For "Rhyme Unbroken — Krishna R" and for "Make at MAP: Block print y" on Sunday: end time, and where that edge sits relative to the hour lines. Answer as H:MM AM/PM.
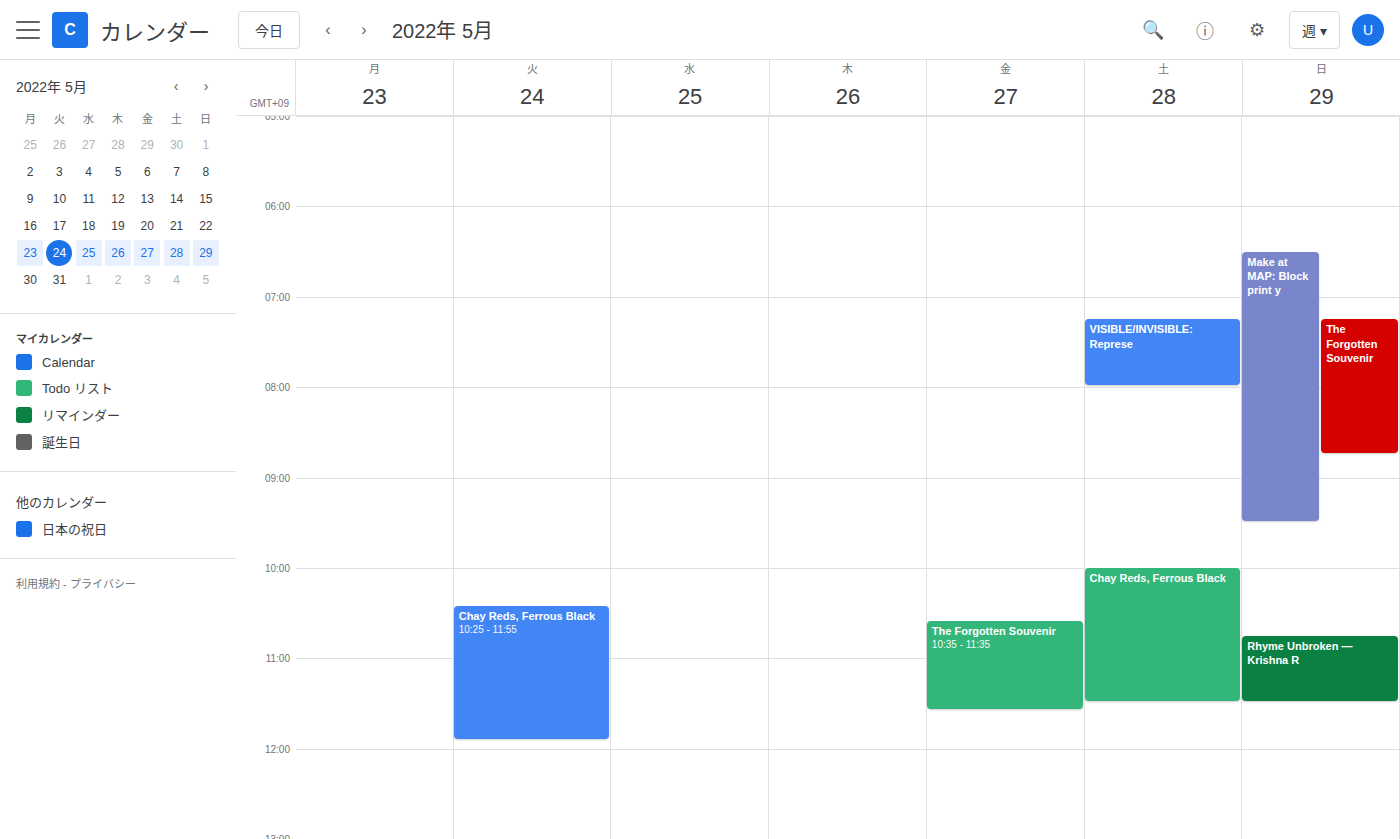
"Rhyme Unbroken — Krishna R": 11:30 AM, halfway between the 11 AM and 12 PM lines. "Make at MAP: Block print y": 9:30 AM, halfway between the 9 AM and 10 AM lines.